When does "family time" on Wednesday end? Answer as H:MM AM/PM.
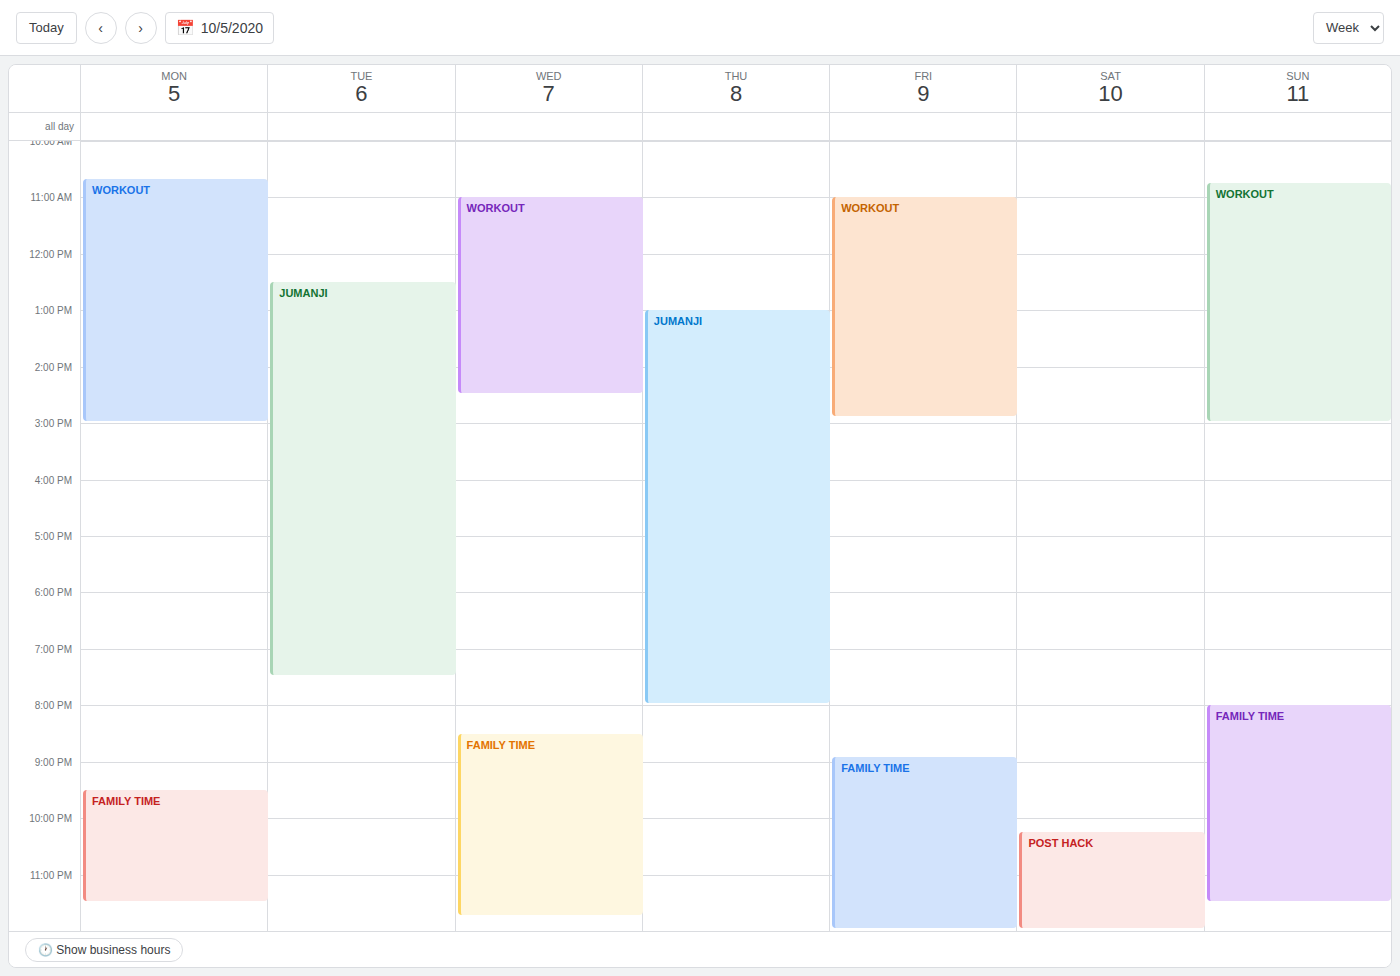
11:45 PM